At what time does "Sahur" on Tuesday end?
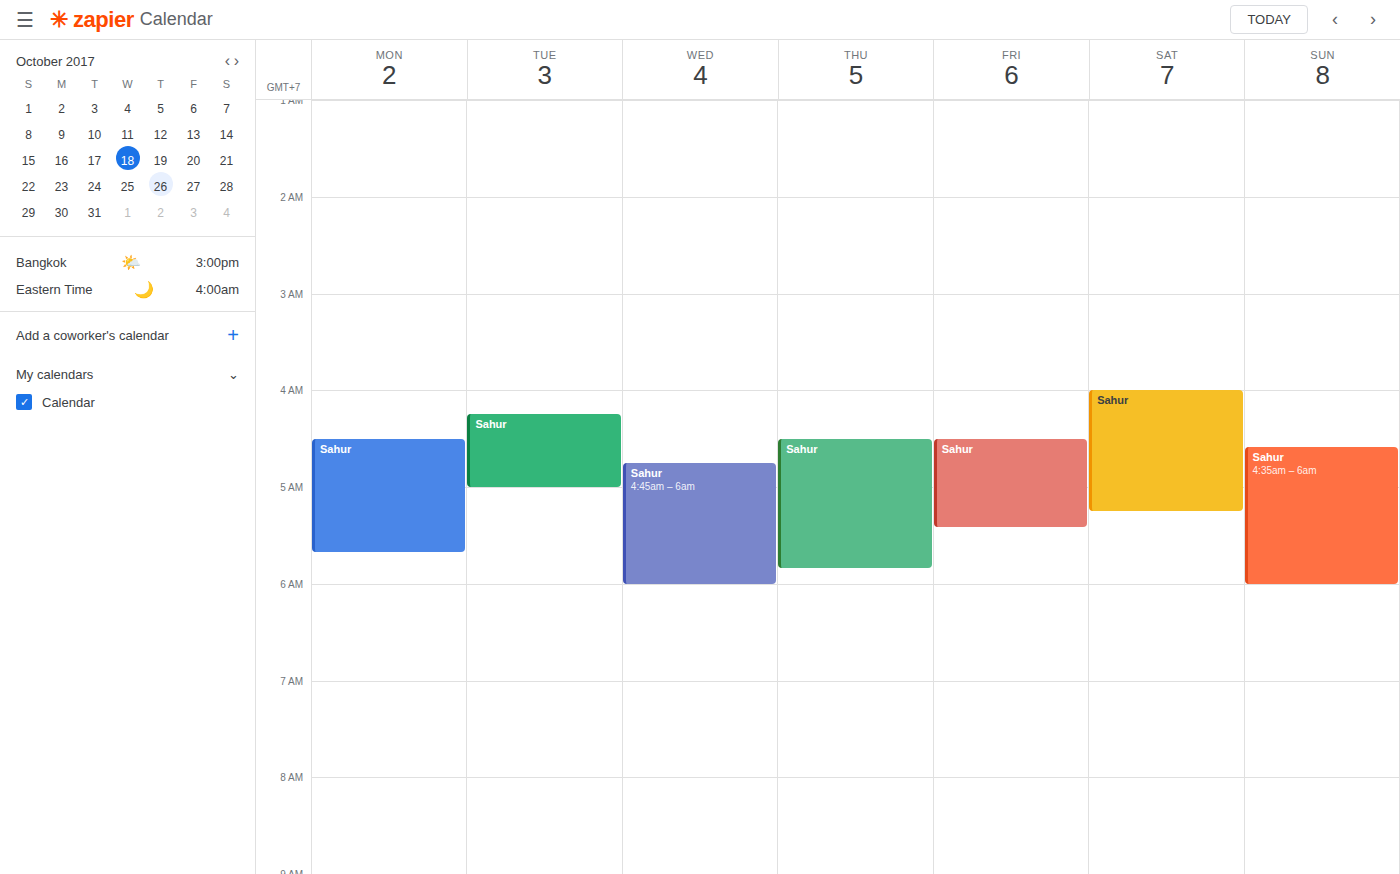
5:00 AM